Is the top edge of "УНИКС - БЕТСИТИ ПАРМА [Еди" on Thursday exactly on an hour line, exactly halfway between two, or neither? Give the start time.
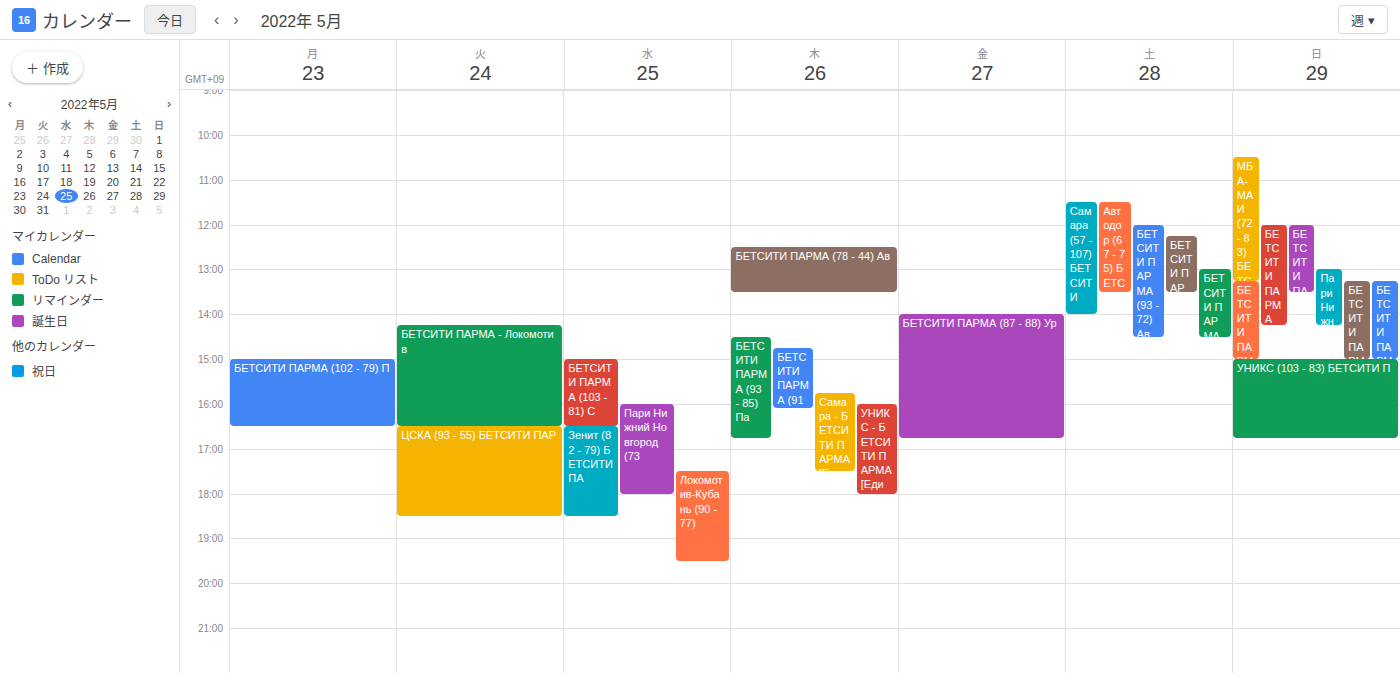
4:00 PM -- exactly on the 4 PM line.